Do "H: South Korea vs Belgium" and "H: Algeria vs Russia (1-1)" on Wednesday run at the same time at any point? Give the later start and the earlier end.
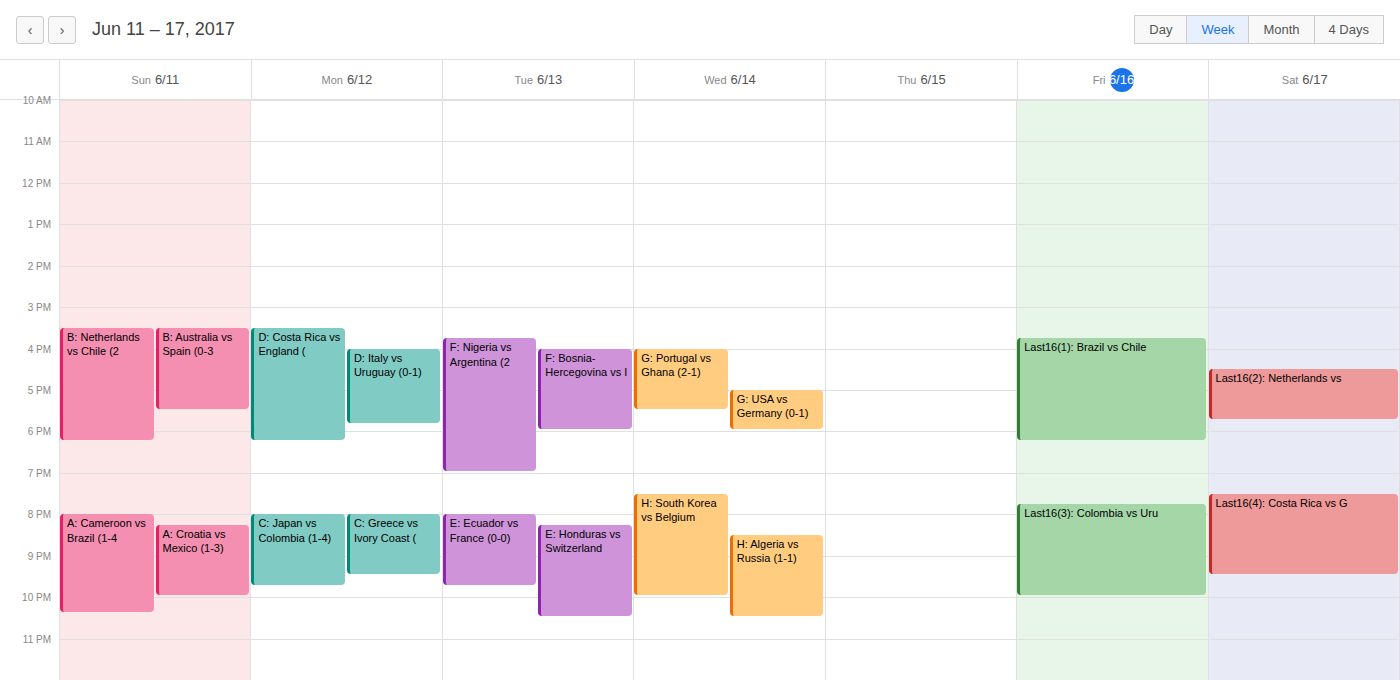
"H: Algeria vs Russia (1-1)" starts at 8:30 PM, before "H: South Korea vs Belgium" ends at 10:00 PM -- they overlap.